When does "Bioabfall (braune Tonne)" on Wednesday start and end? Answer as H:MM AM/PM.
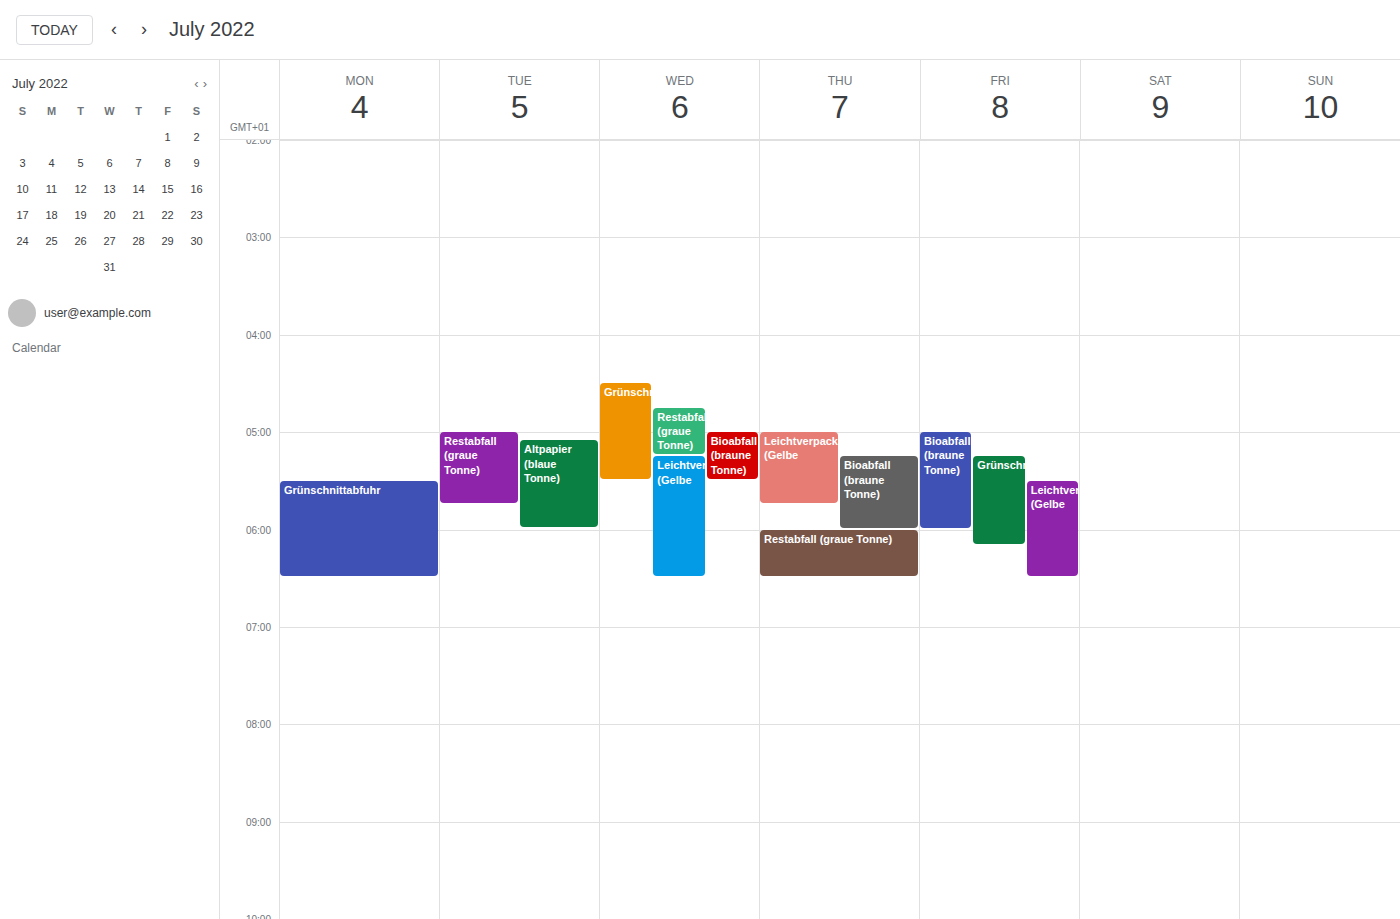
5:00 AM to 5:30 AM